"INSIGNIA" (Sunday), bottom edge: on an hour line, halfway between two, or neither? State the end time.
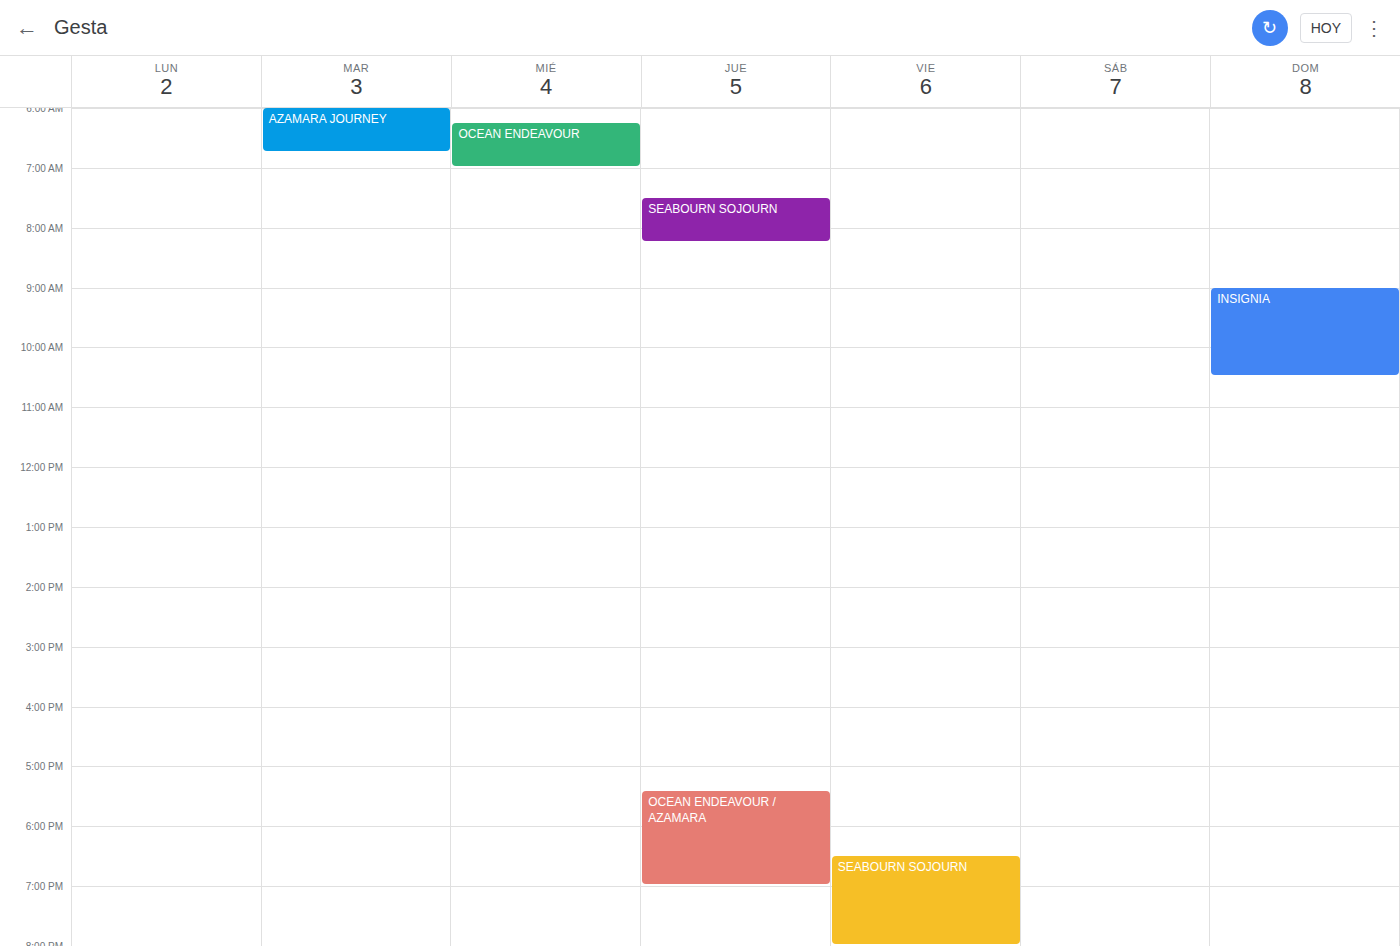
10:30 AM -- halfway between the 10 AM and 11 AM lines.